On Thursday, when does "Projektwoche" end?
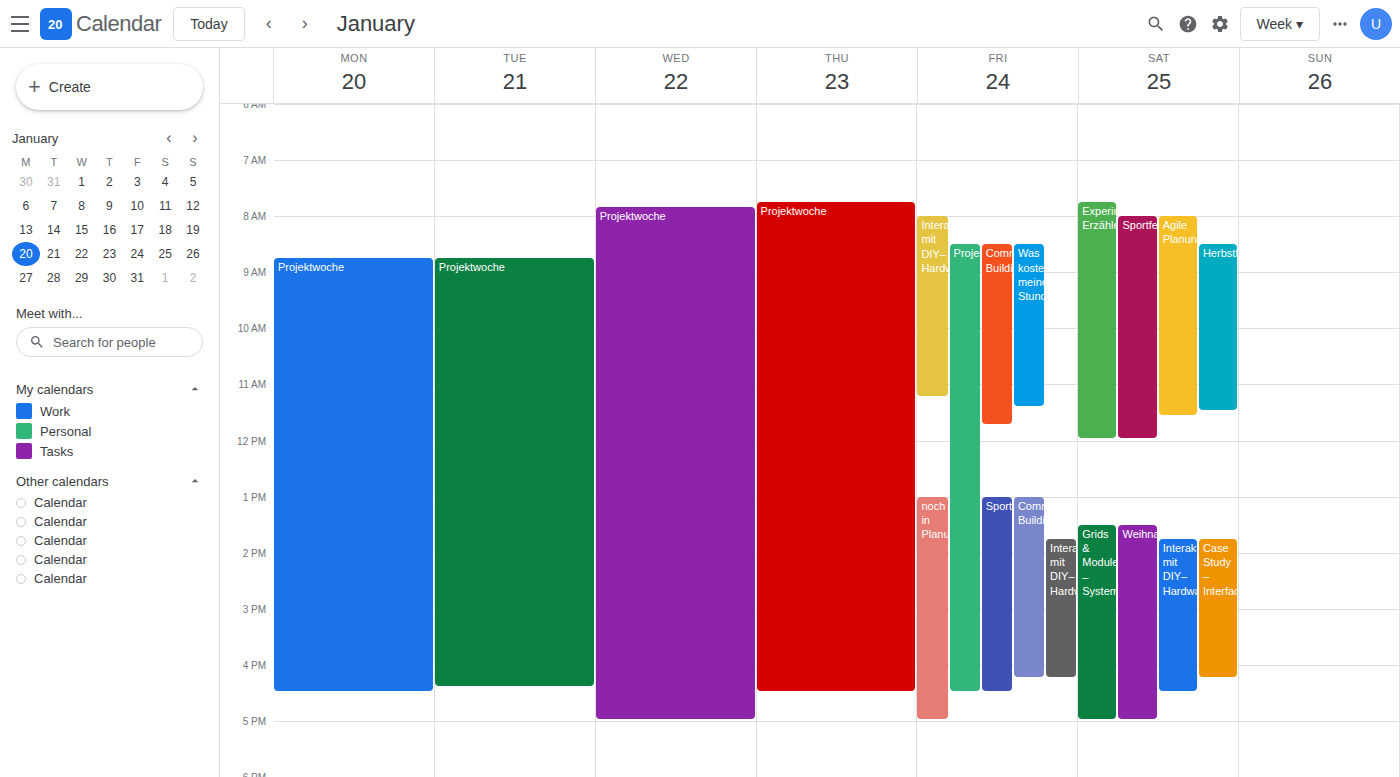
4:30 PM